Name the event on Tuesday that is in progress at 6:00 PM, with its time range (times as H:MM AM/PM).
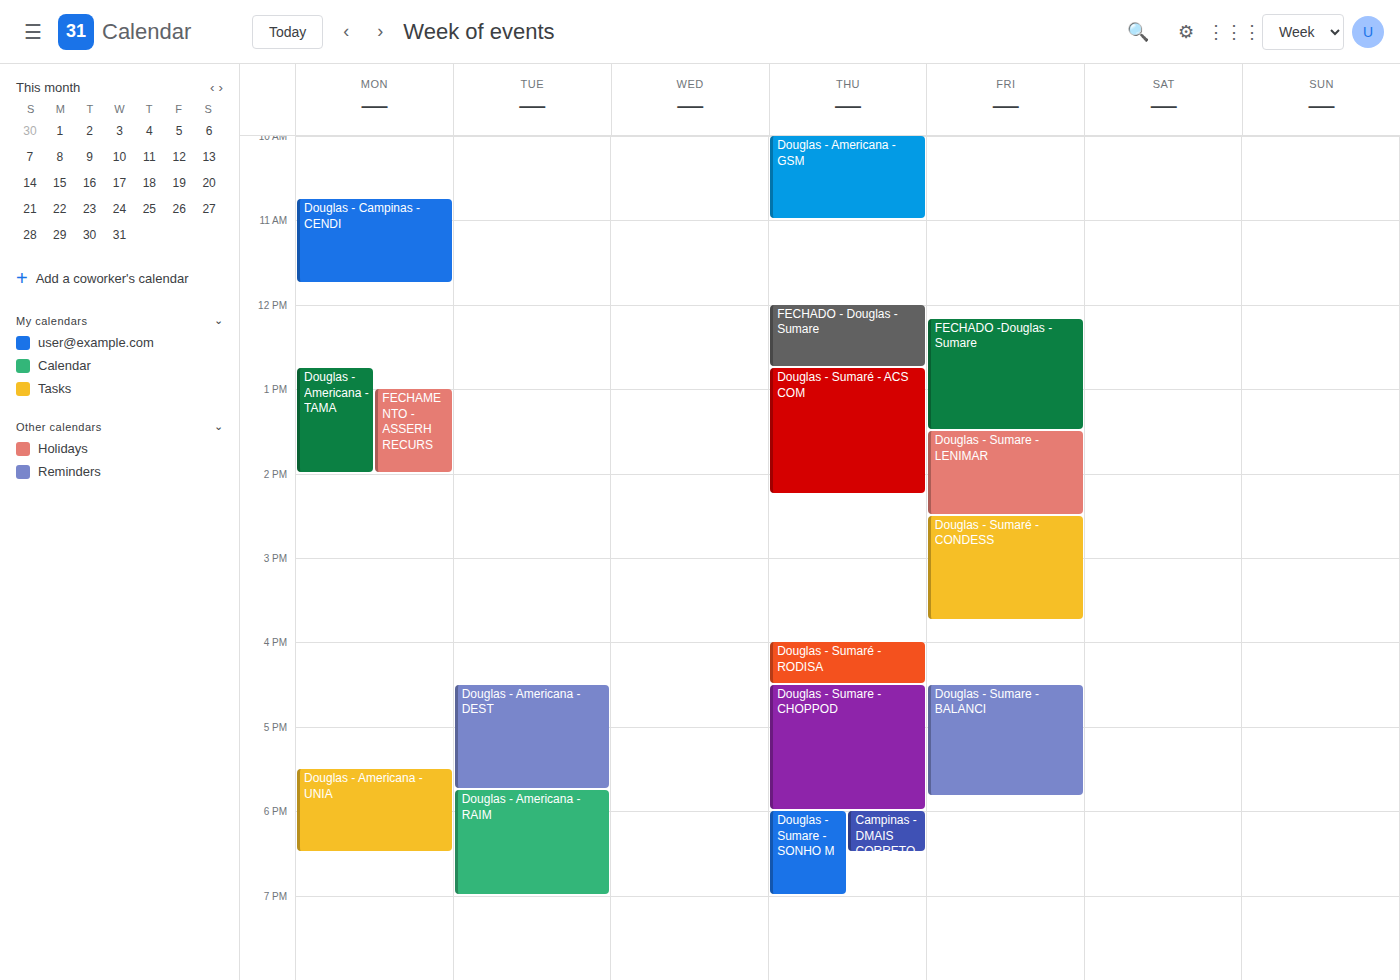
"Douglas - Americana - RAIM", 5:45 PM to 7:00 PM